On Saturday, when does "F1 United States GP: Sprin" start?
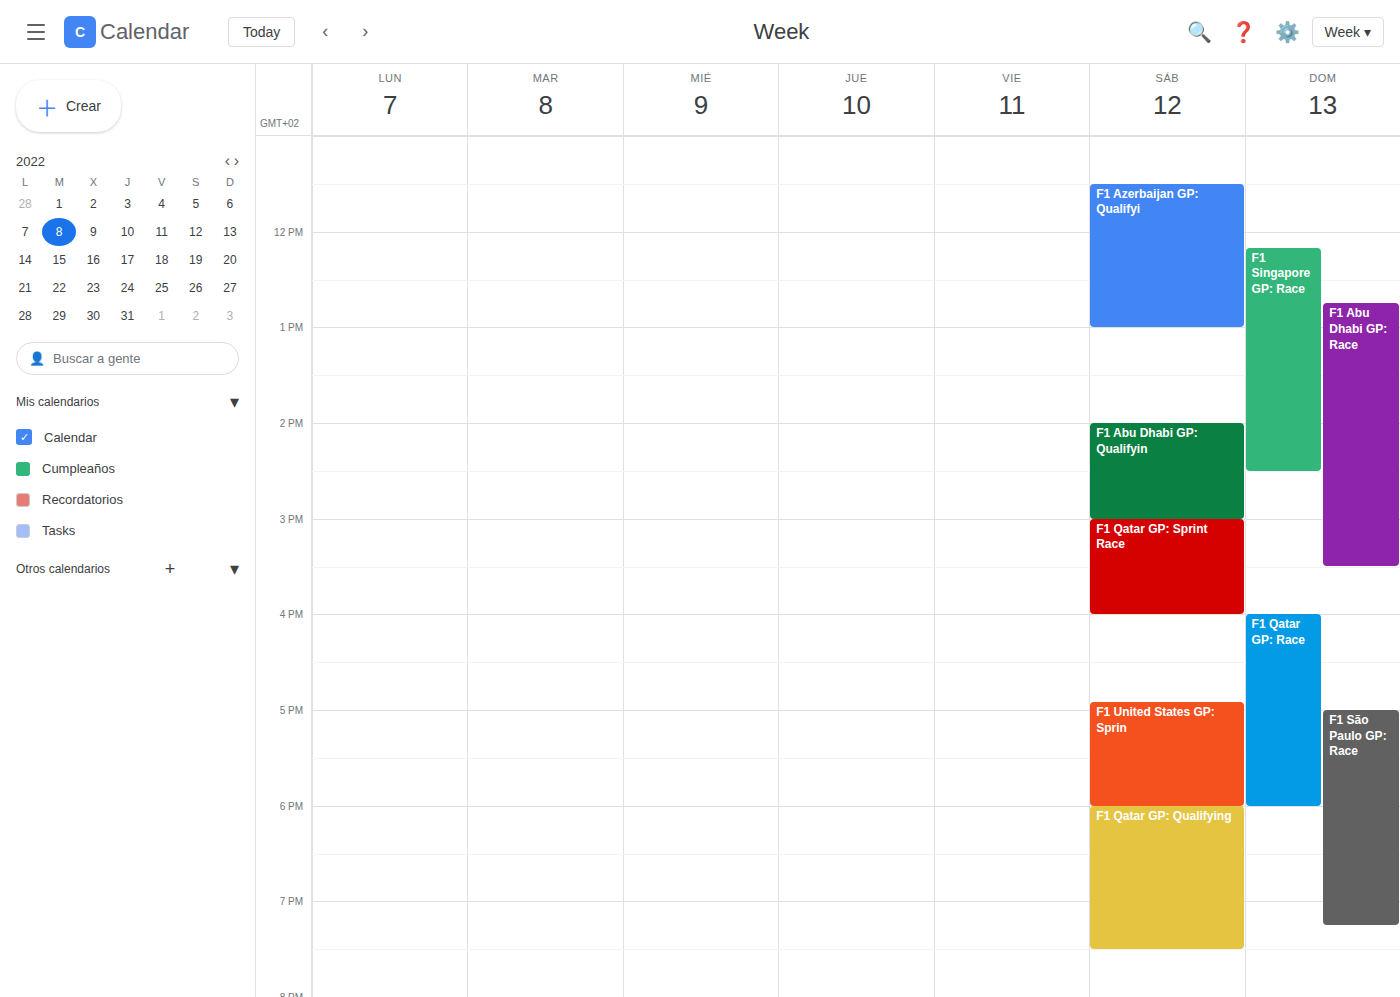
4:55 PM